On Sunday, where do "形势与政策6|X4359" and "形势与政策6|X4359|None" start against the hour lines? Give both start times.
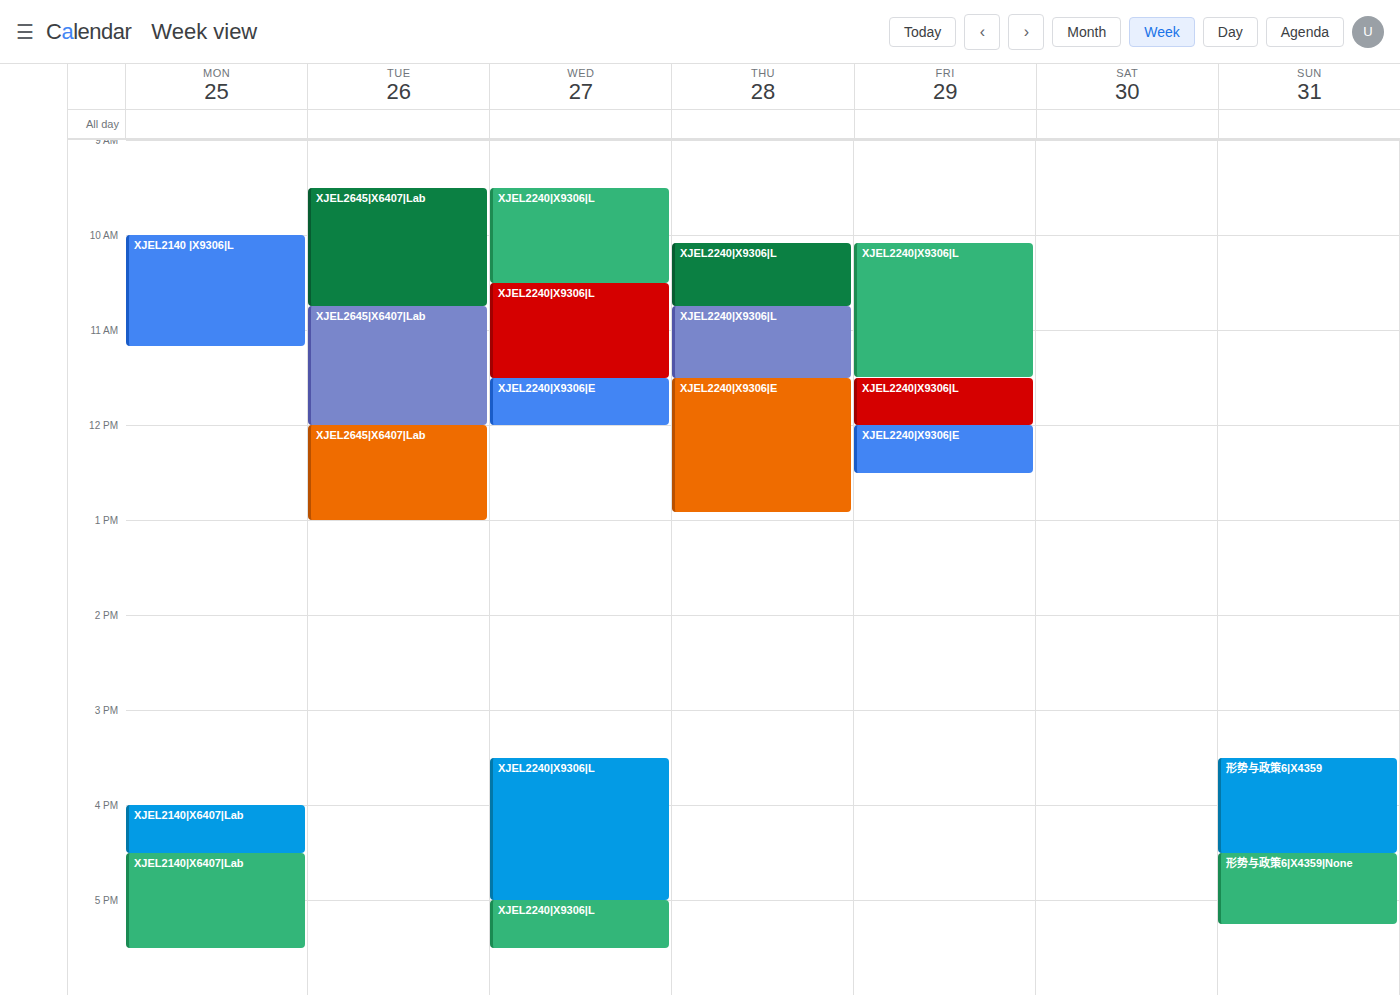
"形势与政策6|X4359": 3:30 PM, halfway between the 3 PM and 4 PM lines. "形势与政策6|X4359|None": 4:30 PM, halfway between the 4 PM and 5 PM lines.